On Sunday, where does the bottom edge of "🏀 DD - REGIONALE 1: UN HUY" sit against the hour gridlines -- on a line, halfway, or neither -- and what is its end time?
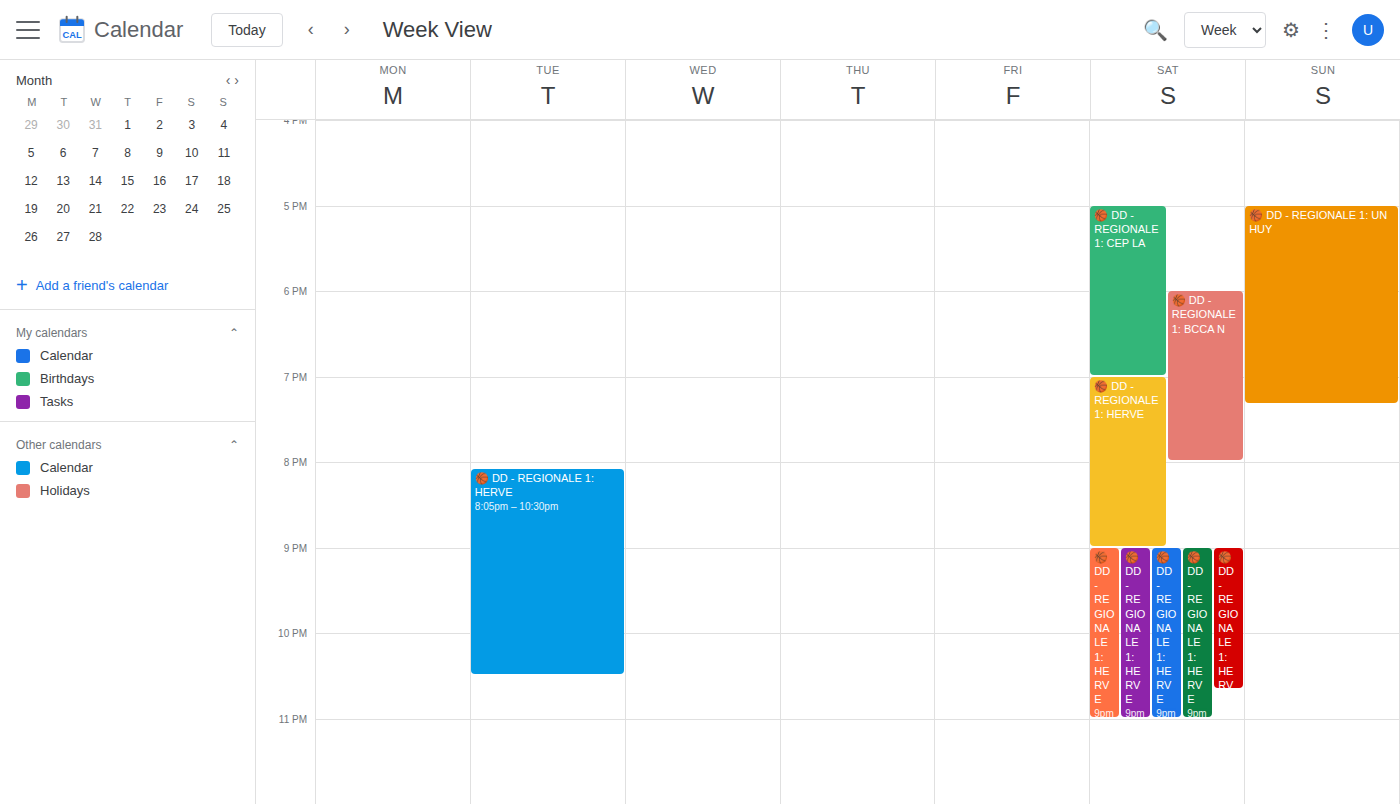
7:20 PM -- neither: 20 minutes below the 7 PM line and 40 minutes above the 8 PM line.